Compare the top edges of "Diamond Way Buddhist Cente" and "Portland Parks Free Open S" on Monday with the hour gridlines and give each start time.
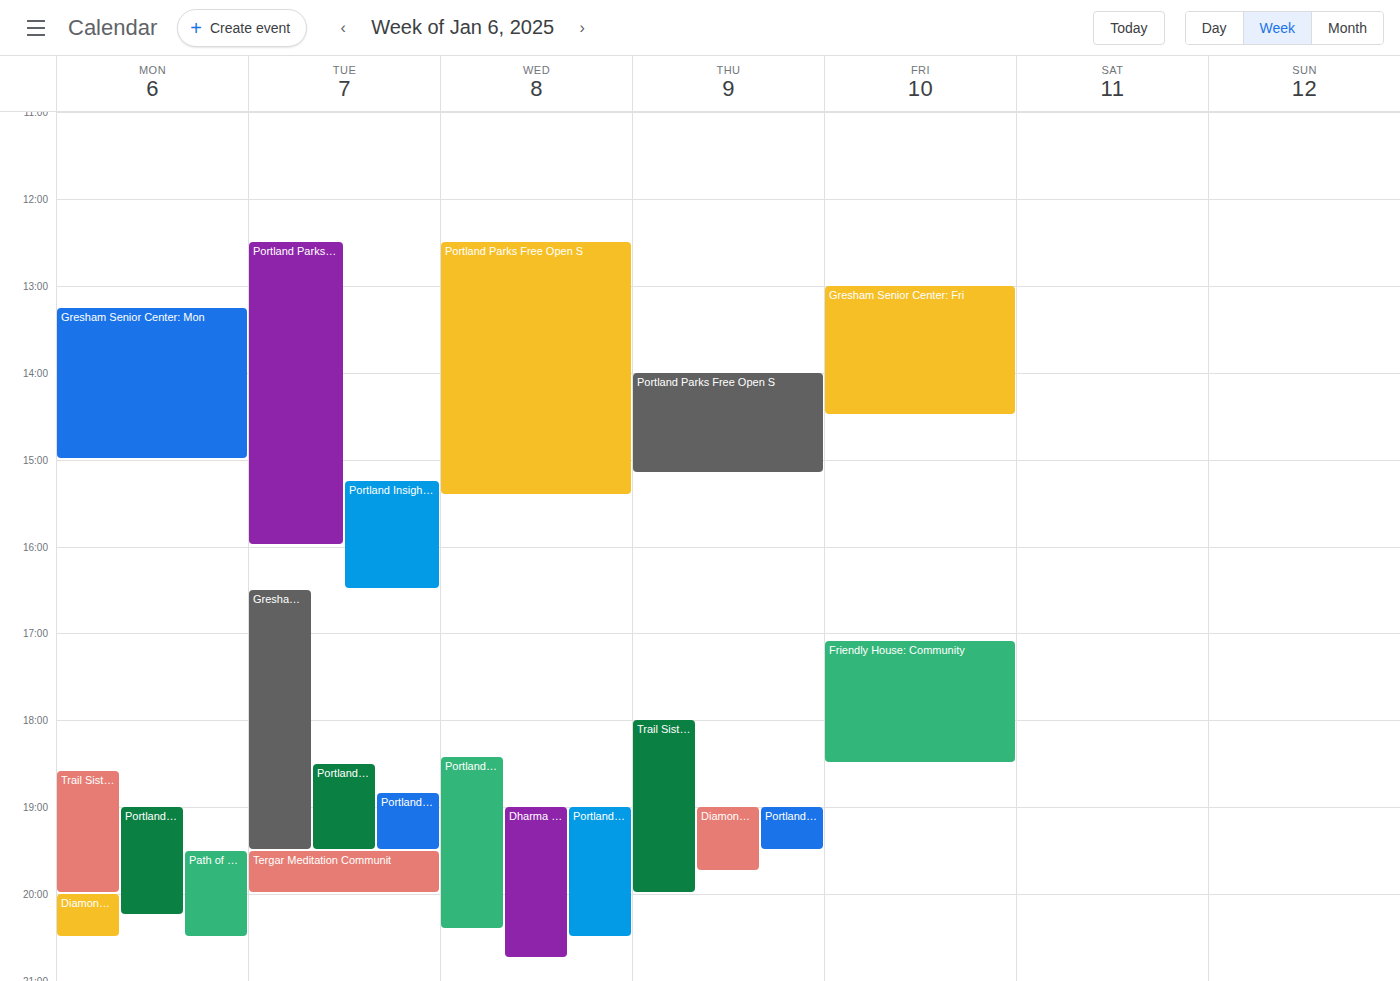
"Diamond Way Buddhist Cente": 8:00 PM, exactly on the 8 PM line. "Portland Parks Free Open S": 7:00 PM, exactly on the 7 PM line.